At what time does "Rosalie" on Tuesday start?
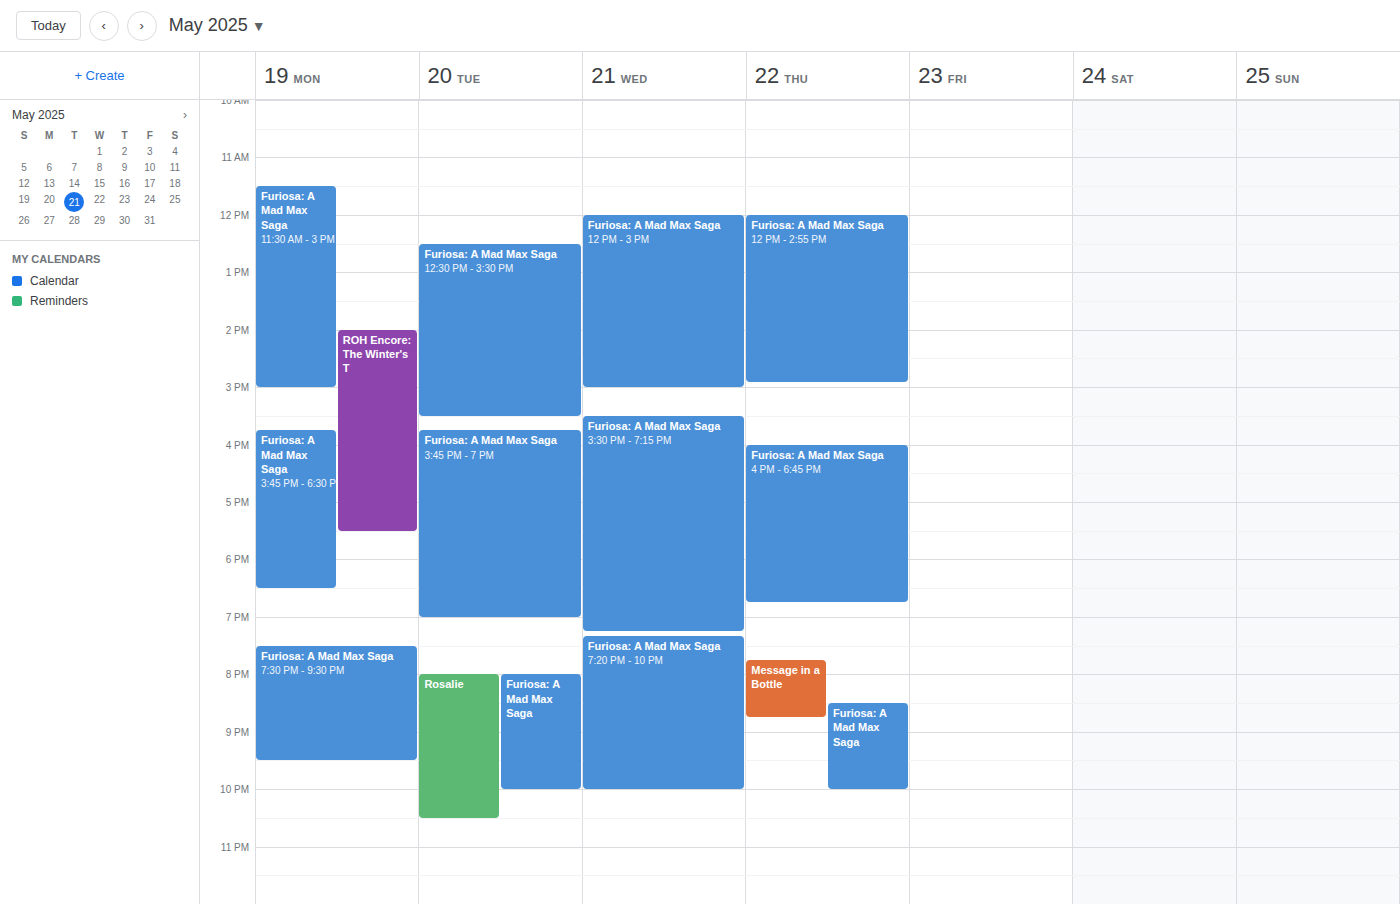
8:00 PM